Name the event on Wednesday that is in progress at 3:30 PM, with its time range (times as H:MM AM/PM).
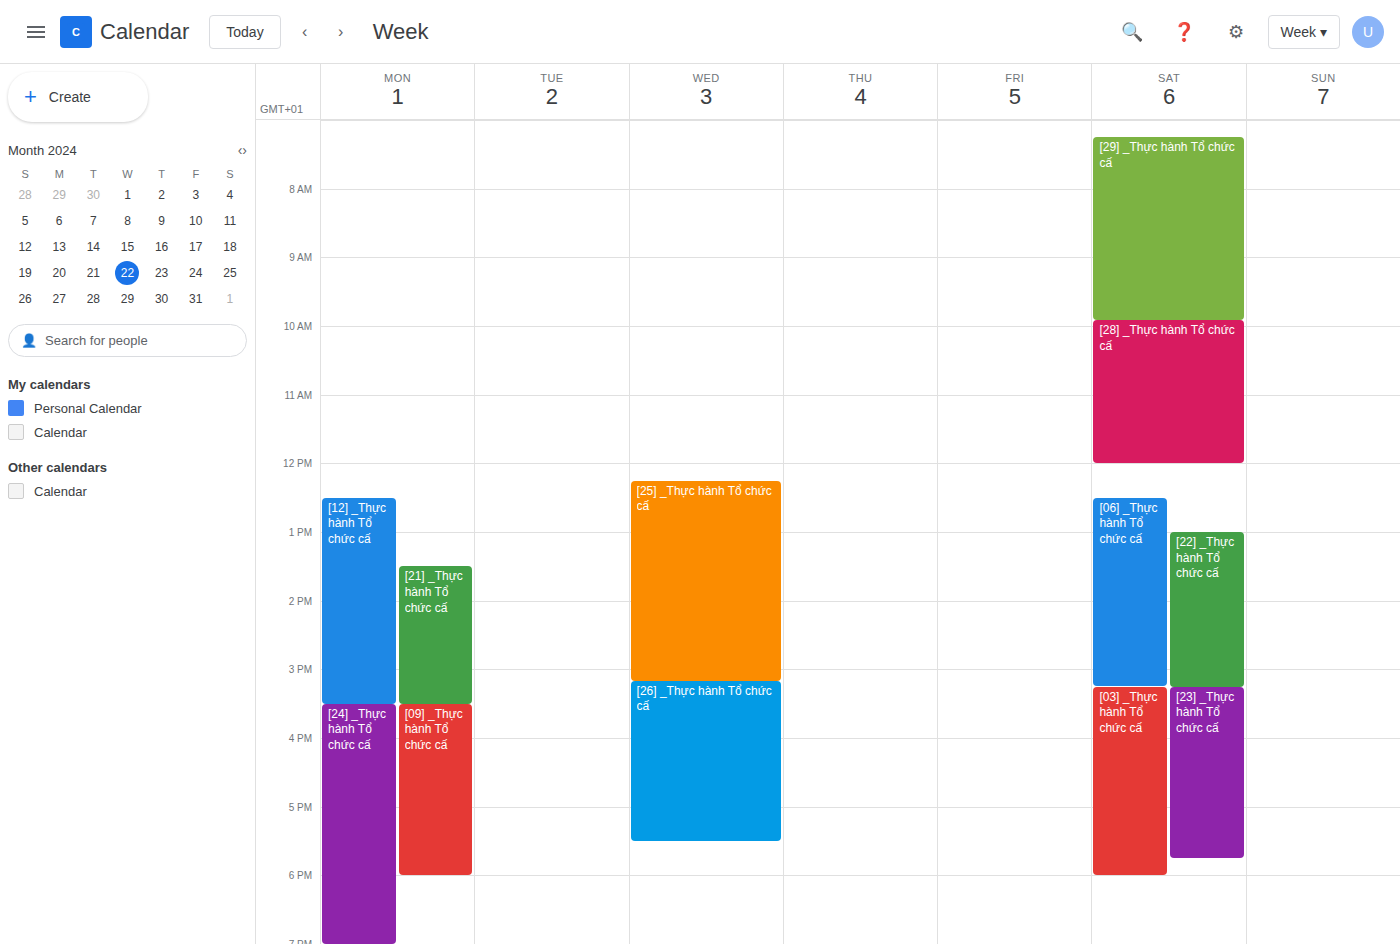
"[26] _Thực hành Tổ chức cấ", 3:10 PM to 5:30 PM